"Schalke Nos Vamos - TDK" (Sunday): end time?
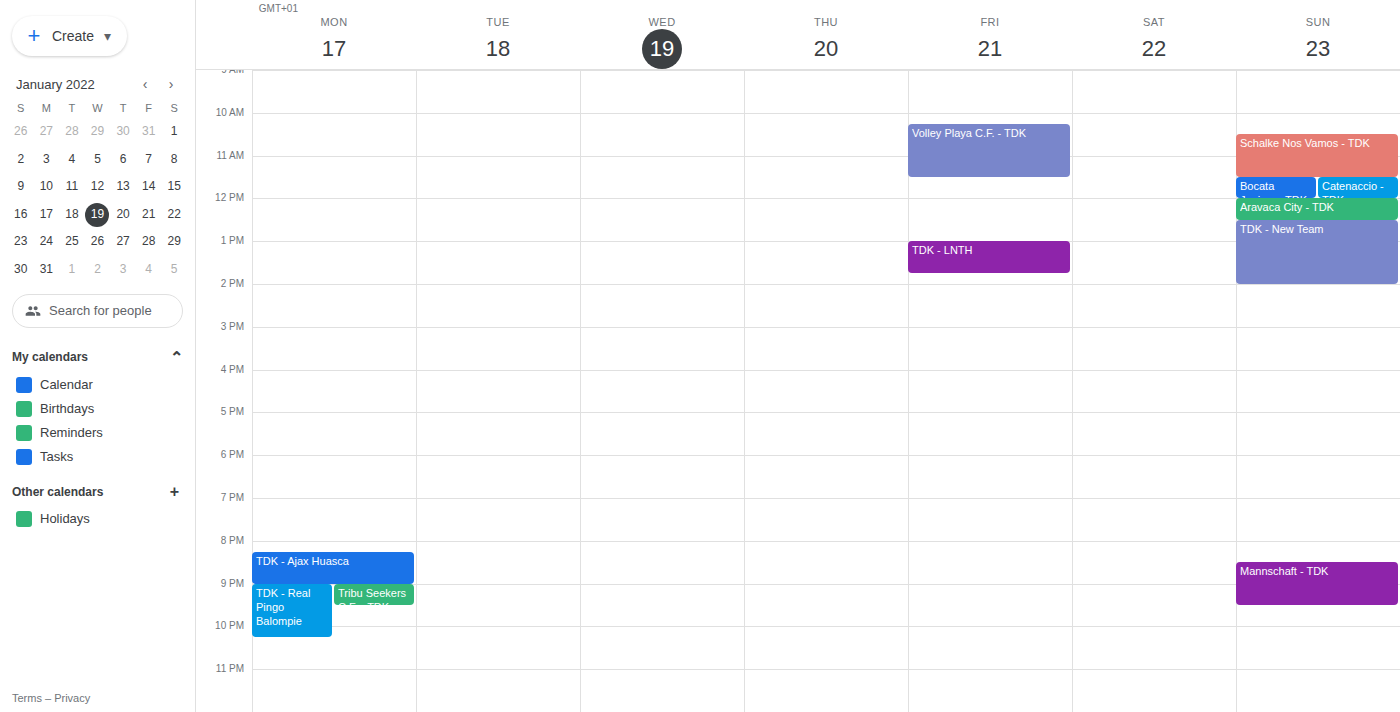
11:30 AM